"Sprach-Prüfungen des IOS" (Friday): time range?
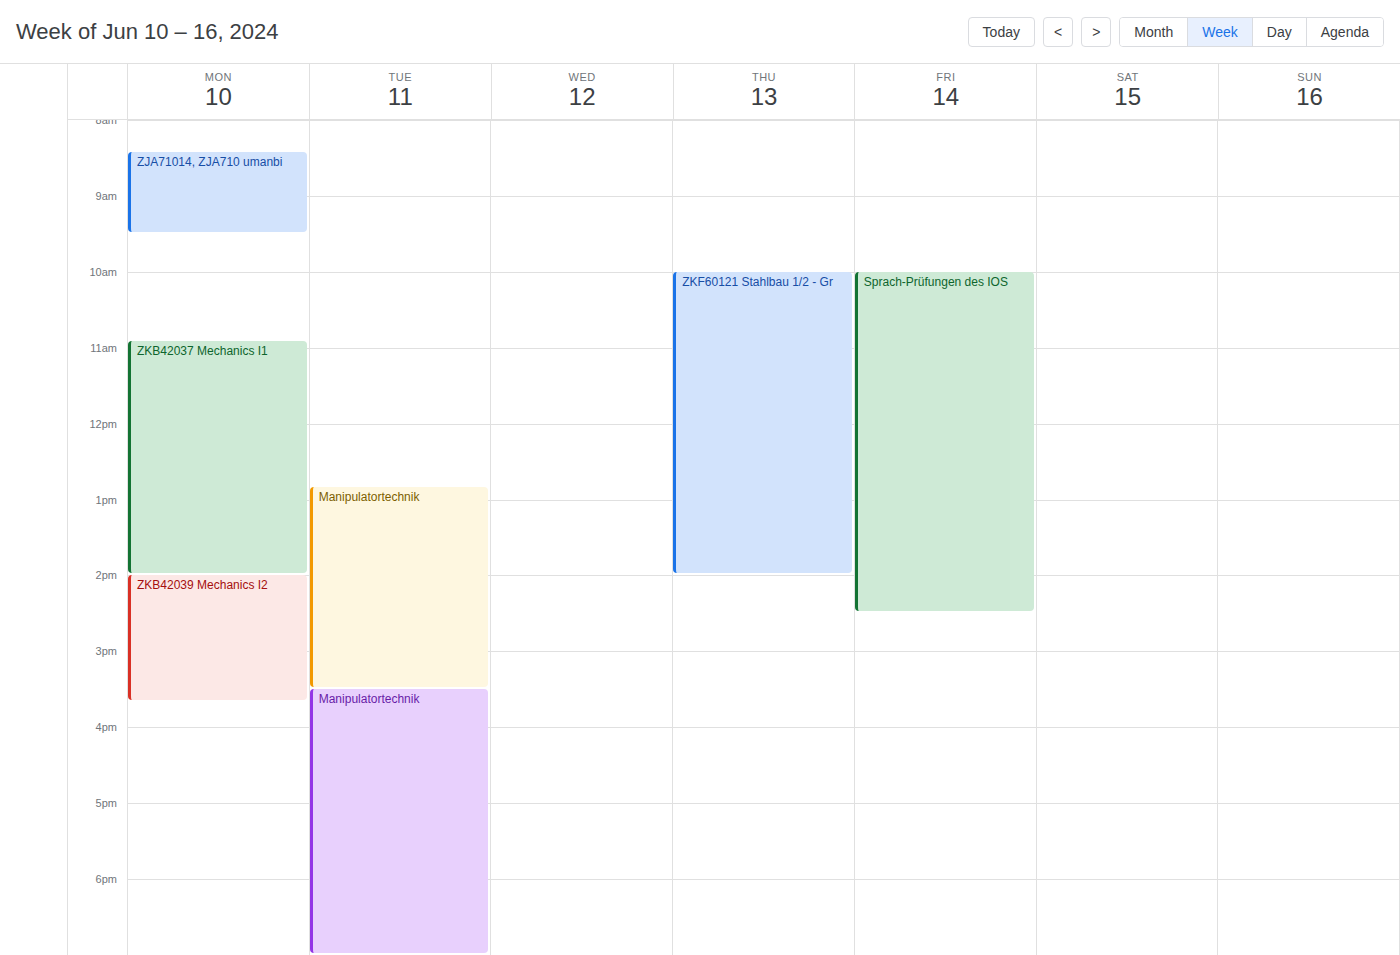
10:00 to 14:30